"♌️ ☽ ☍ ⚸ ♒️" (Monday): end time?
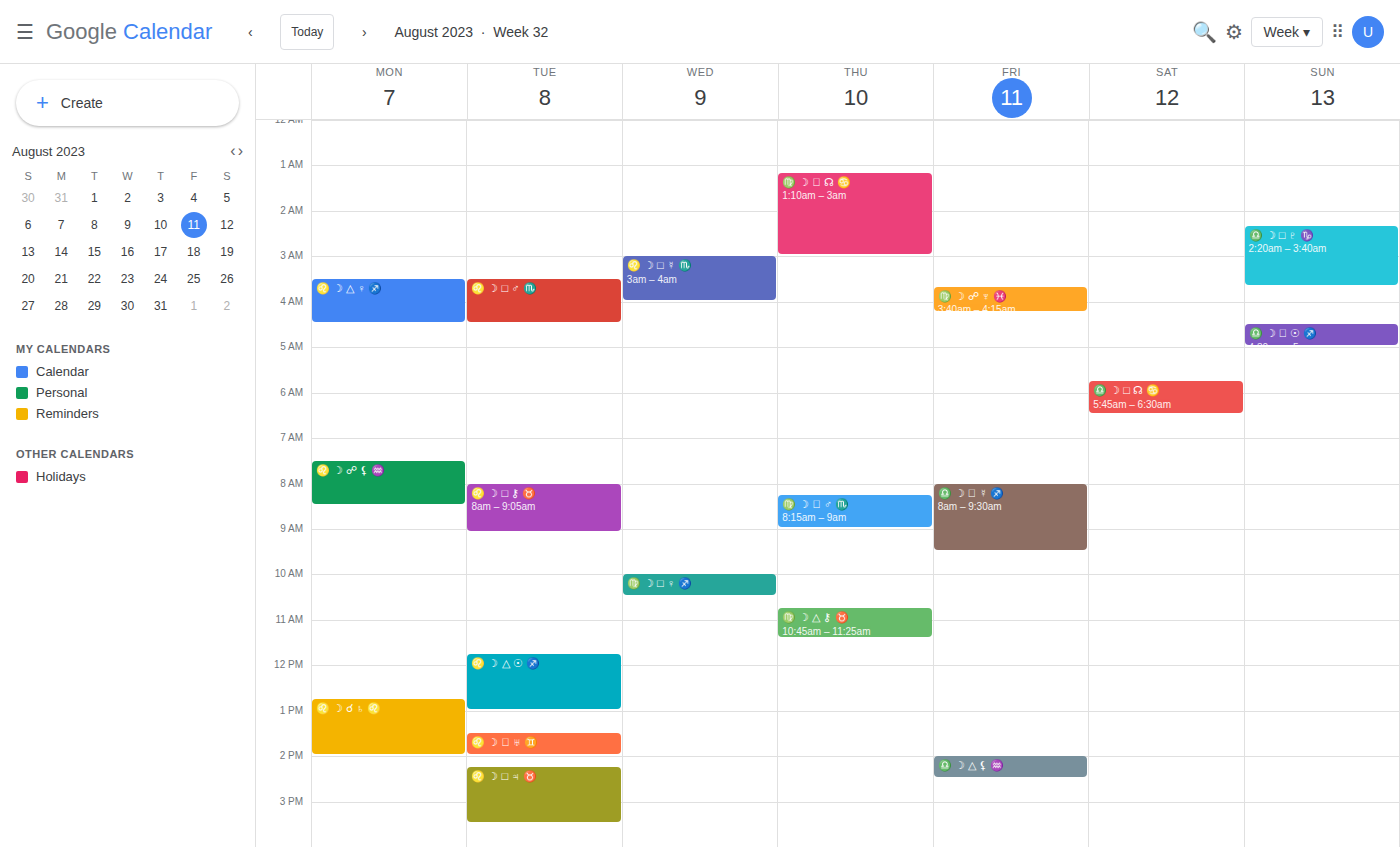
8:30 AM